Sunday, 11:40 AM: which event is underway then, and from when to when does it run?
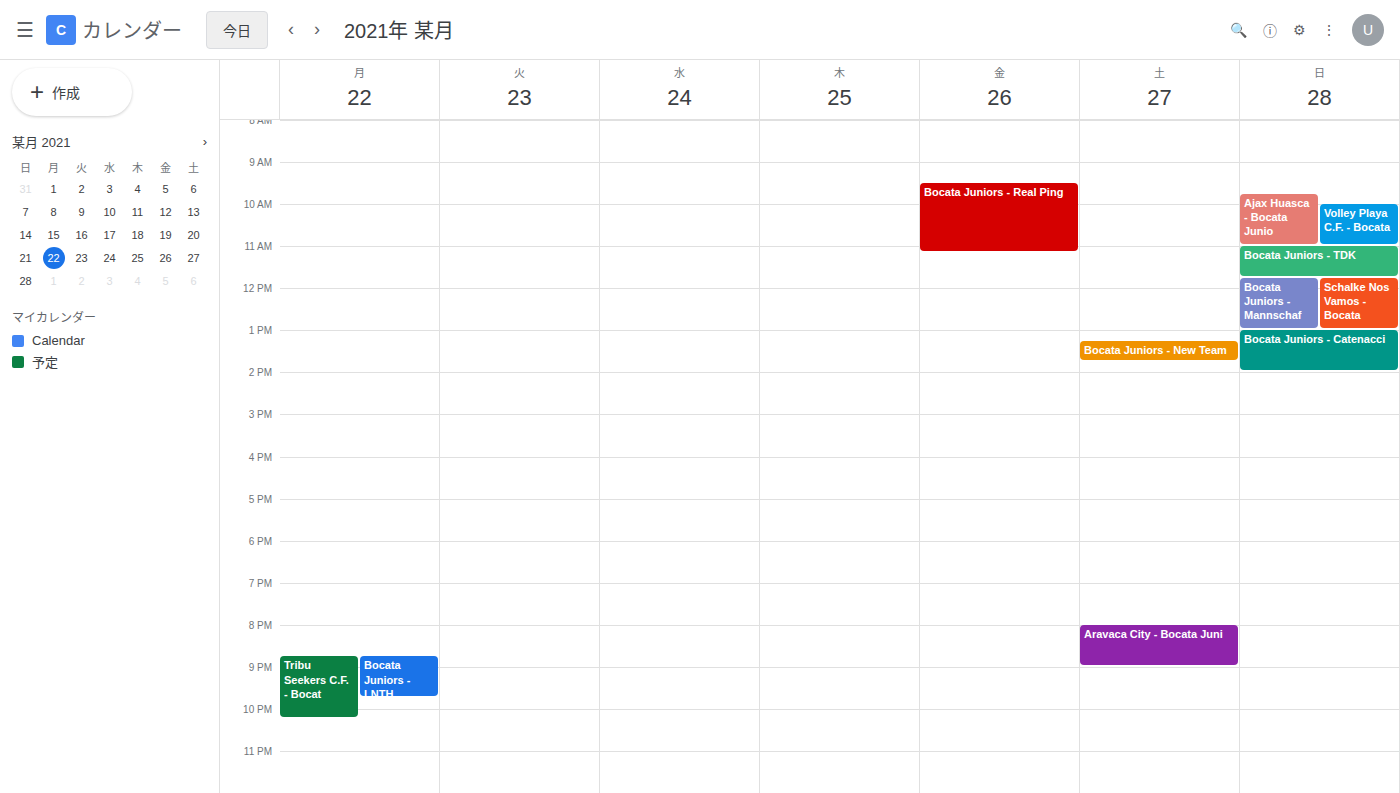
"Bocata Juniors - TDK", 11:00 AM to 11:45 AM